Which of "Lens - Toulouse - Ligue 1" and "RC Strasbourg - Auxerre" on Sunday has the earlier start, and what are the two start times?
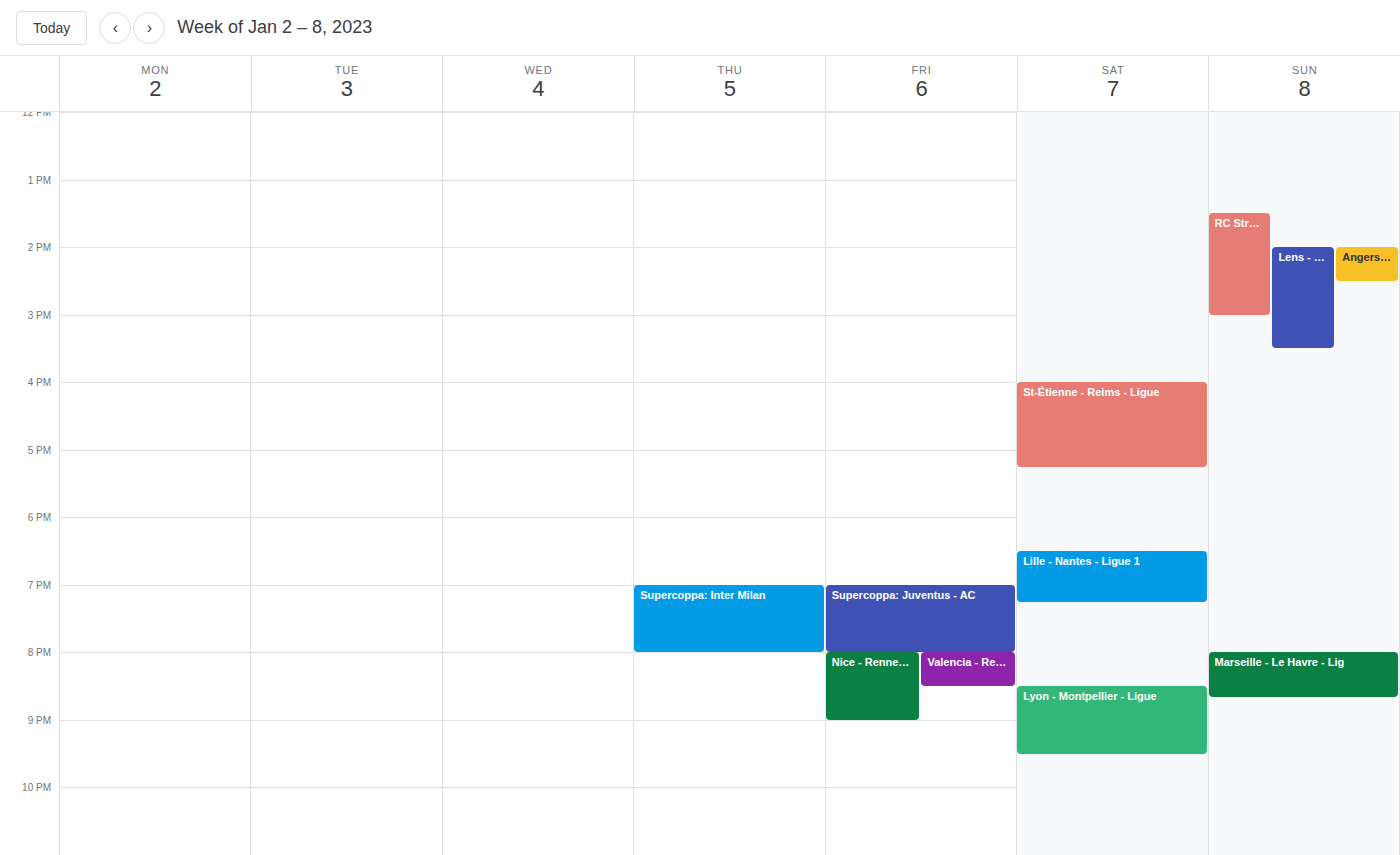
"RC Strasbourg - Auxerre" 1:30 PM; "Lens - Toulouse - Ligue 1" 2:00 PM.